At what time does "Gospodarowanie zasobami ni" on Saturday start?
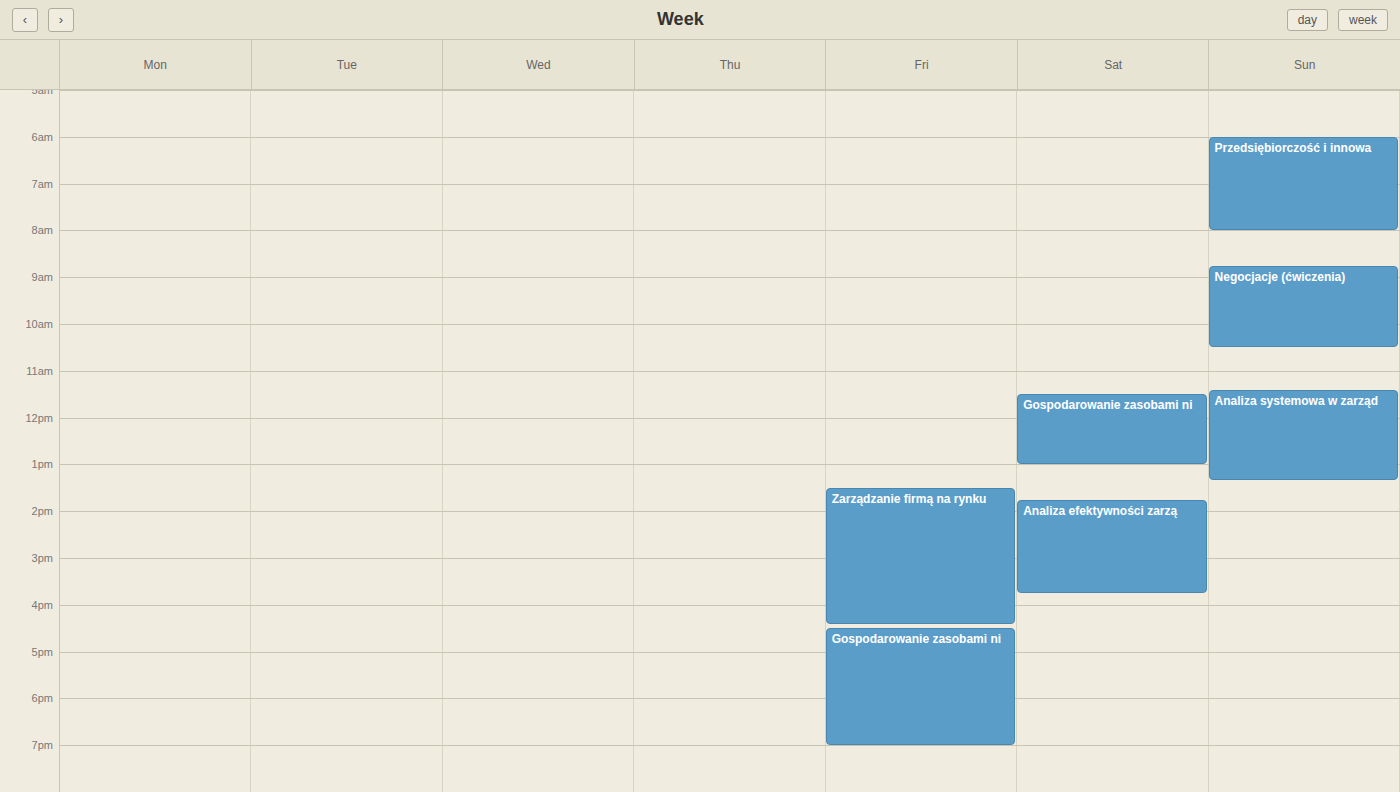
11:30 AM